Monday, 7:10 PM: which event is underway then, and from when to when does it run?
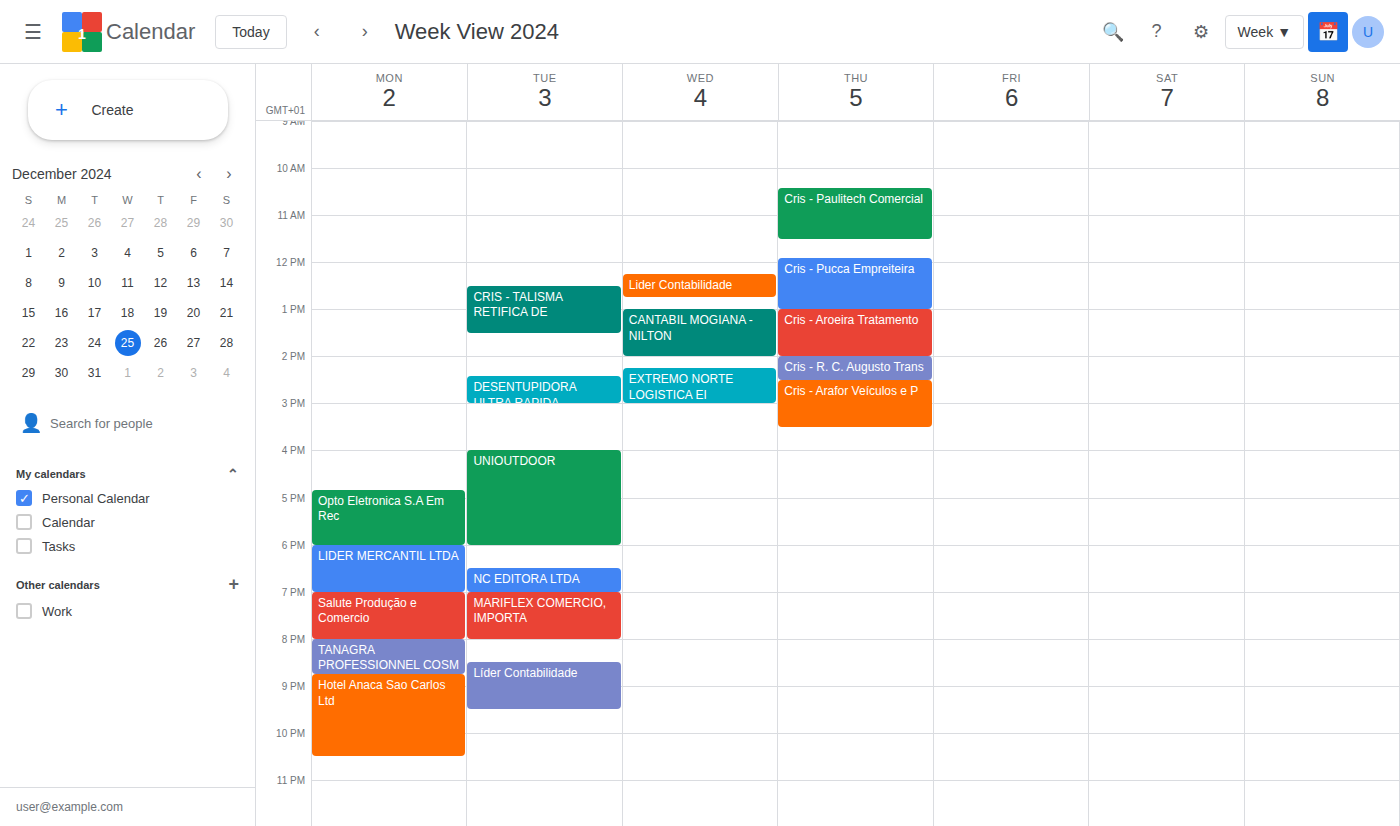
"Salute Produção e Comercio", 7:00 PM to 8:00 PM